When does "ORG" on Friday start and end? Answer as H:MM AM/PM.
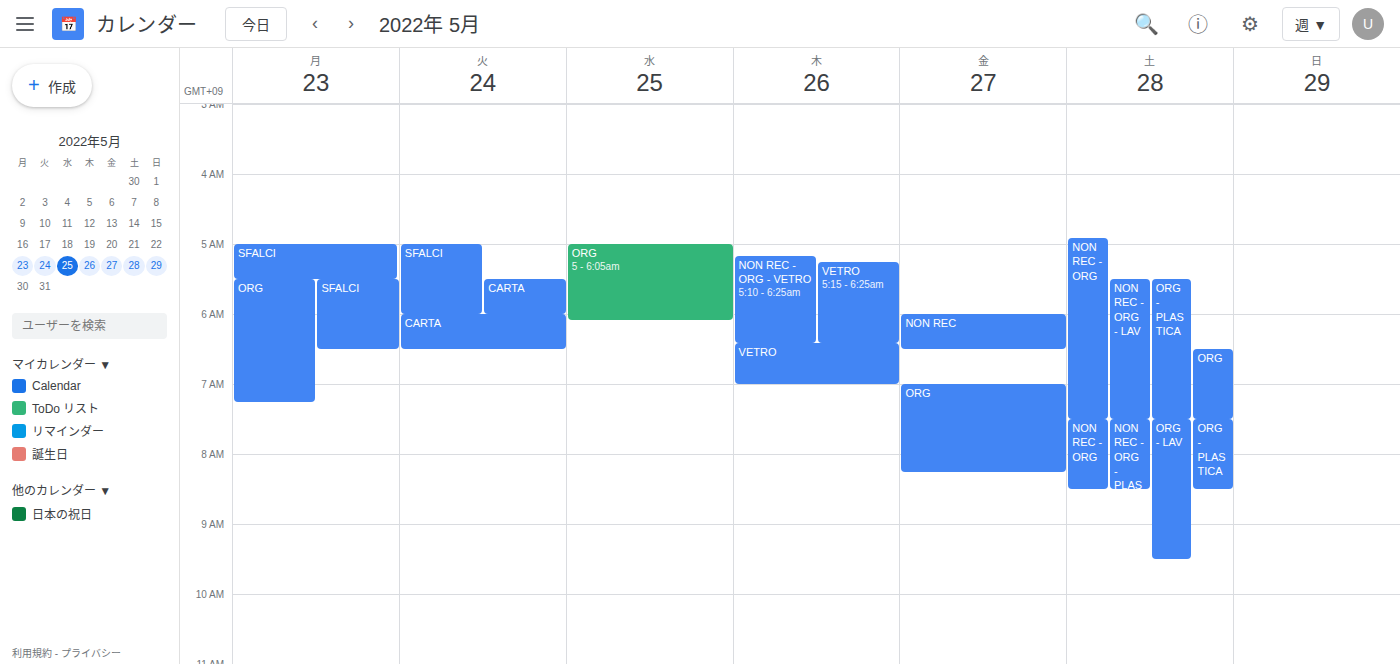
7:00 AM to 8:15 AM